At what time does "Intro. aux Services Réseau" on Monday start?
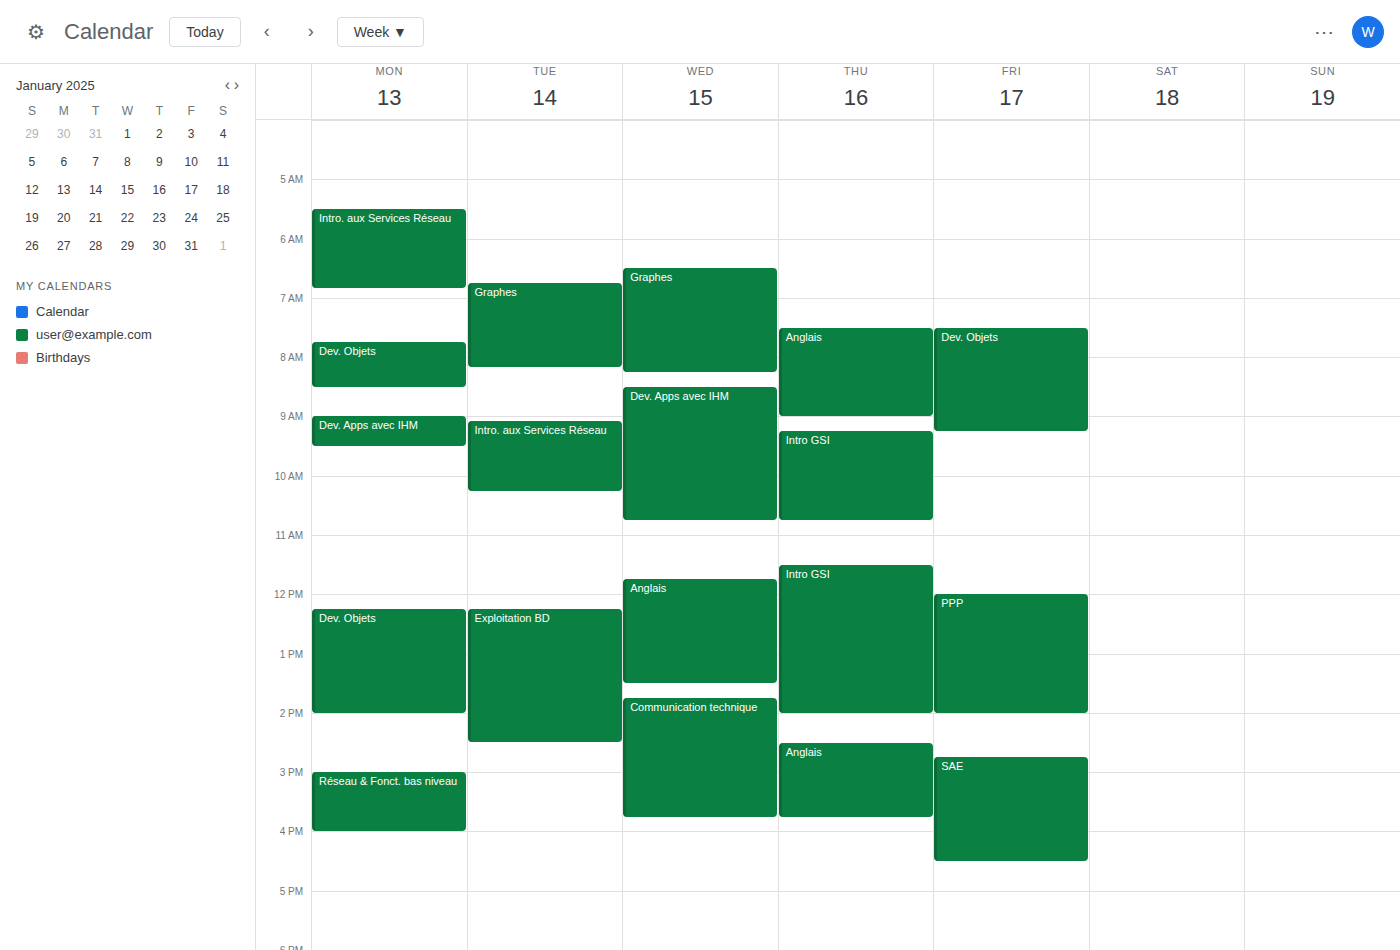
05:30